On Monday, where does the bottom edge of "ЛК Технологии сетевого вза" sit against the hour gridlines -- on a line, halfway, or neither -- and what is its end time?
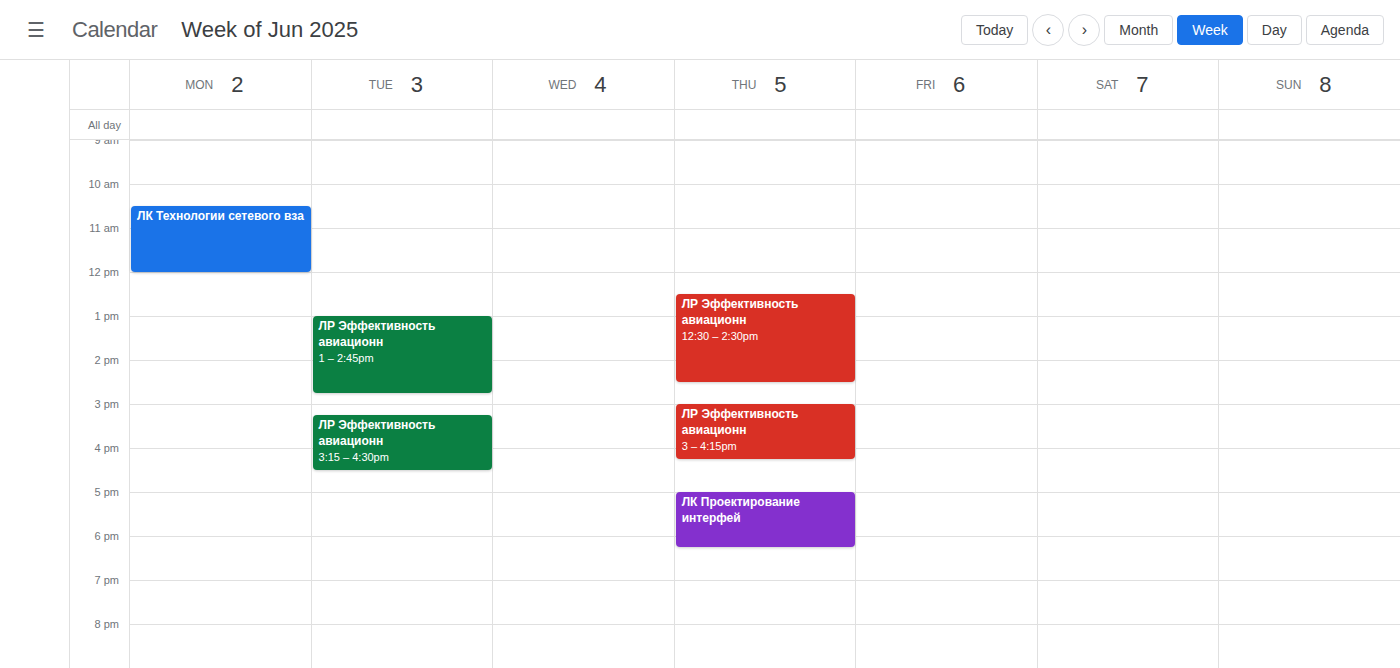
12:00 PM -- exactly on the 12 PM line.